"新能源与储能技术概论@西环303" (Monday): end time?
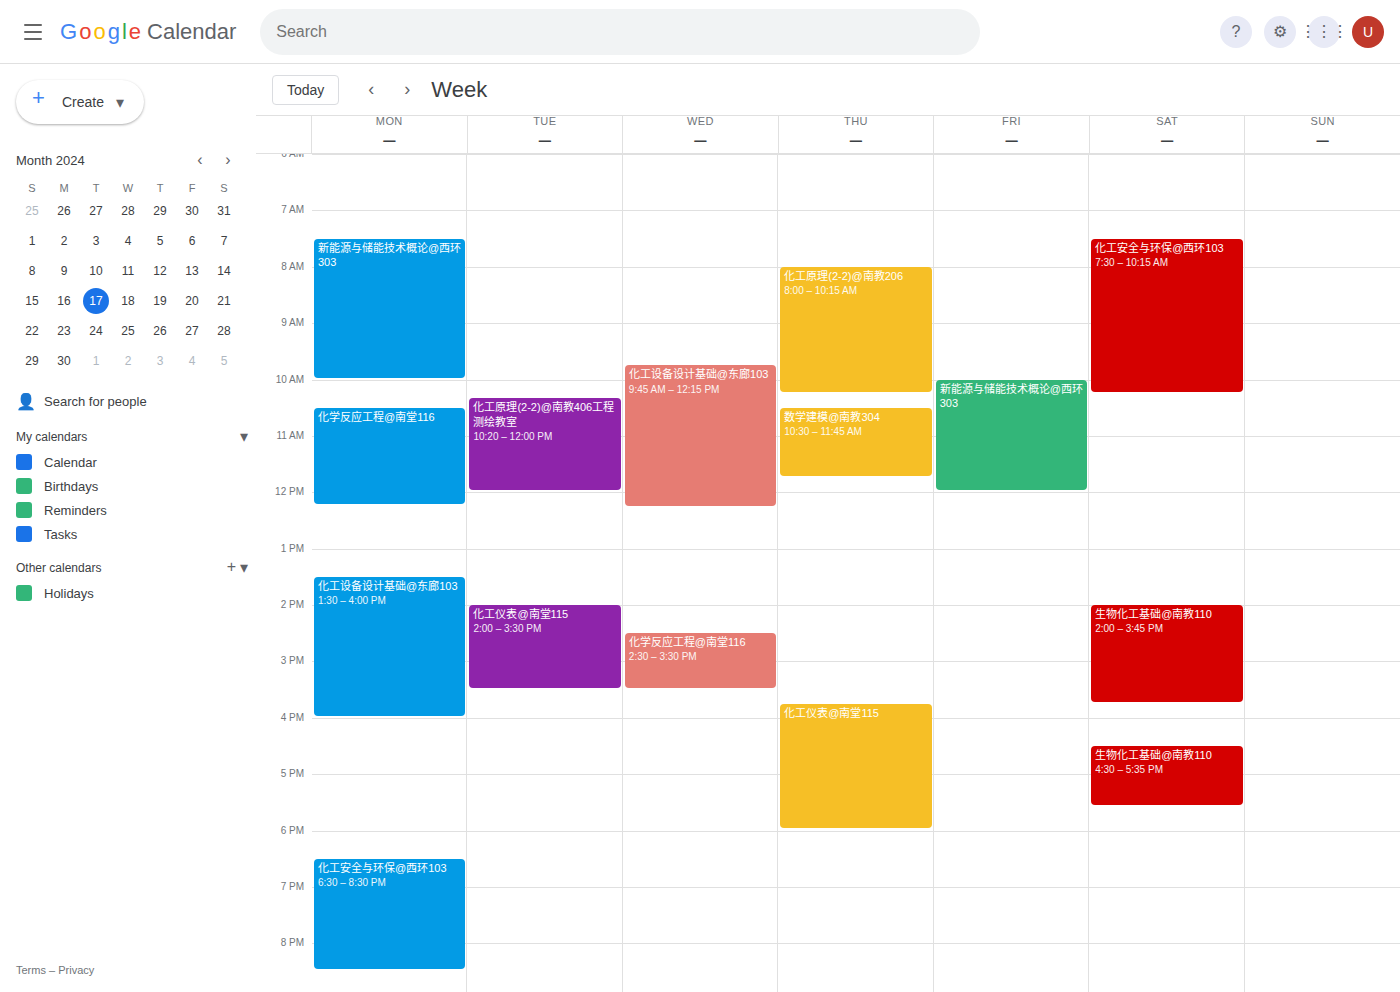
10:00 AM